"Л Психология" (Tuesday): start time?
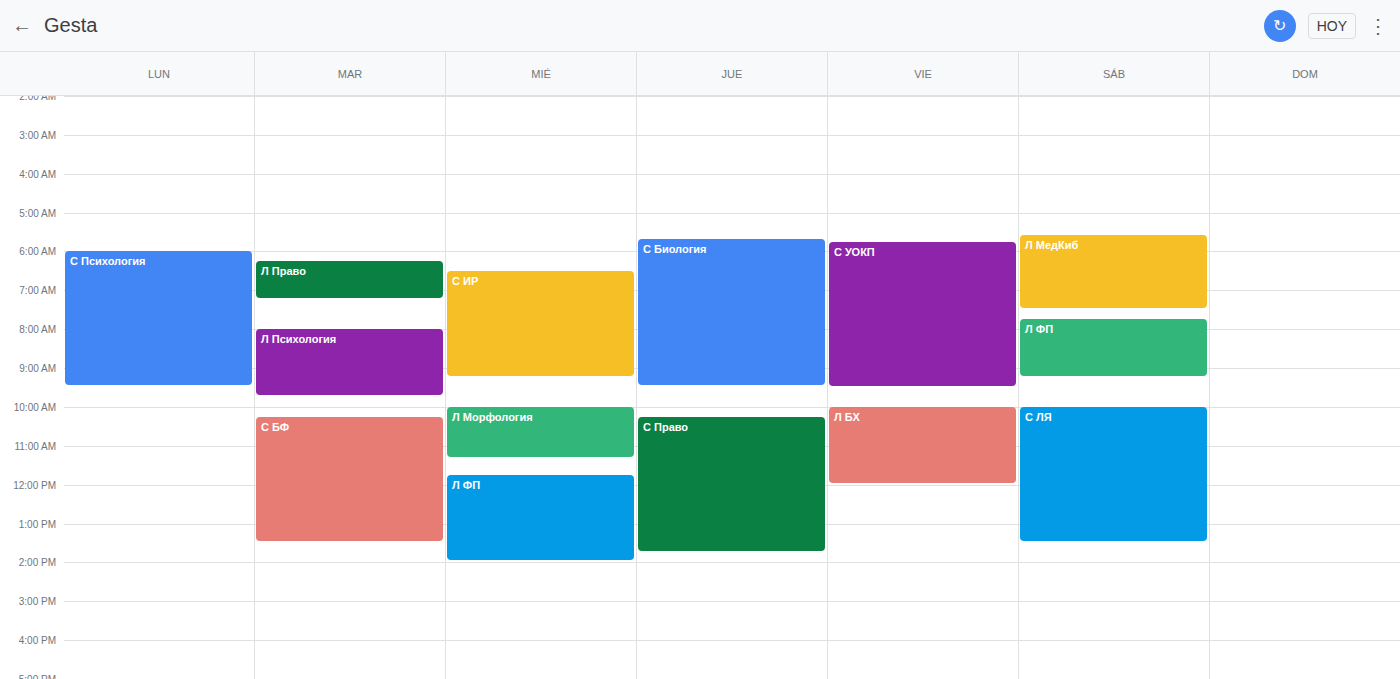
8:00 AM